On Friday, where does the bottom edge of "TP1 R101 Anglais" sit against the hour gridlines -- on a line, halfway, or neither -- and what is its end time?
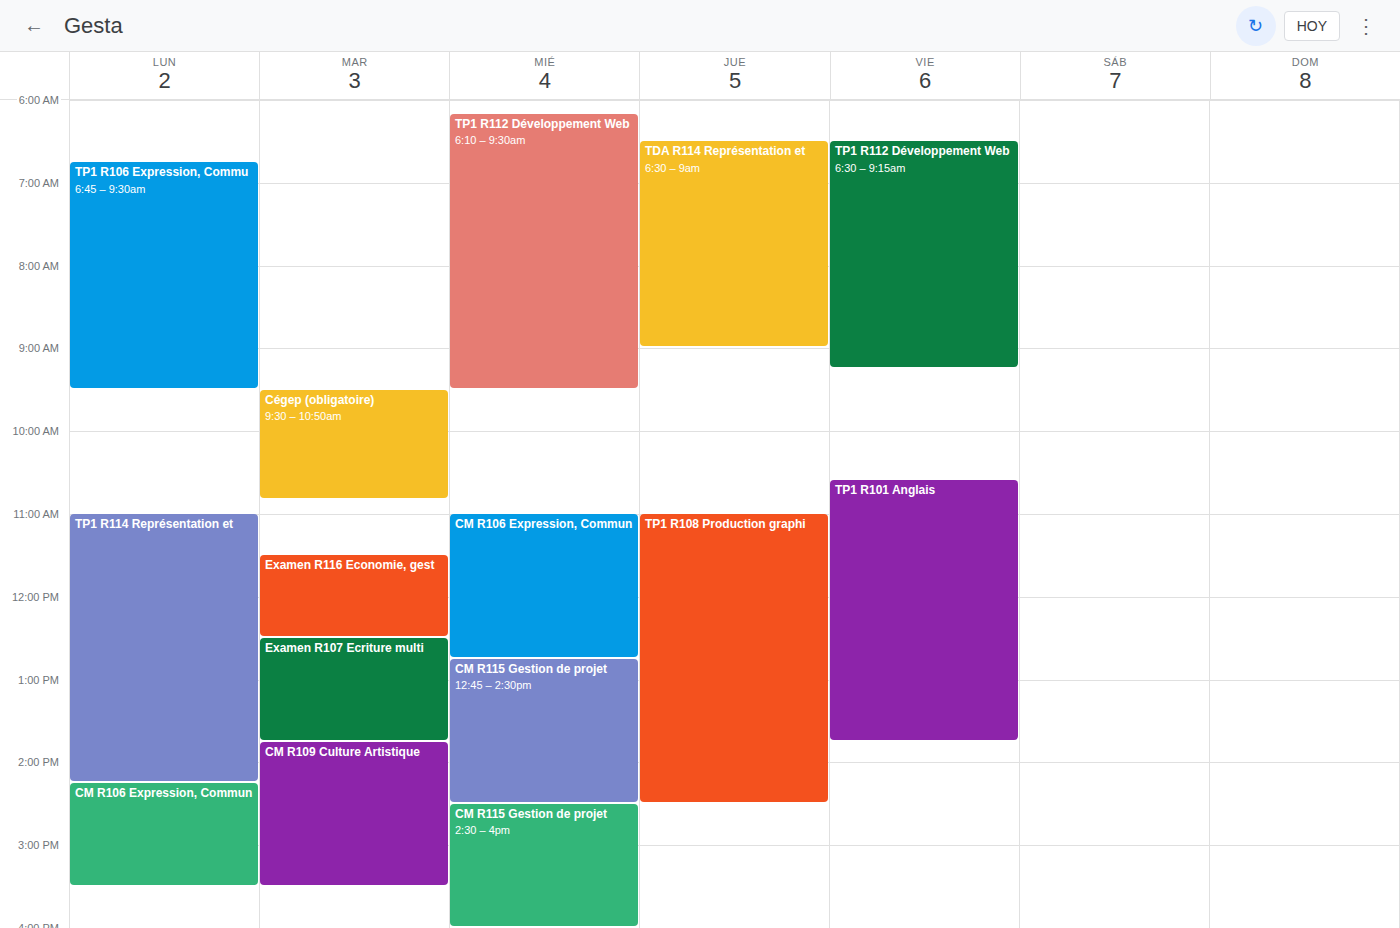
1:45 PM -- neither: three quarters of the way from the 1 PM line to the 2 PM line.